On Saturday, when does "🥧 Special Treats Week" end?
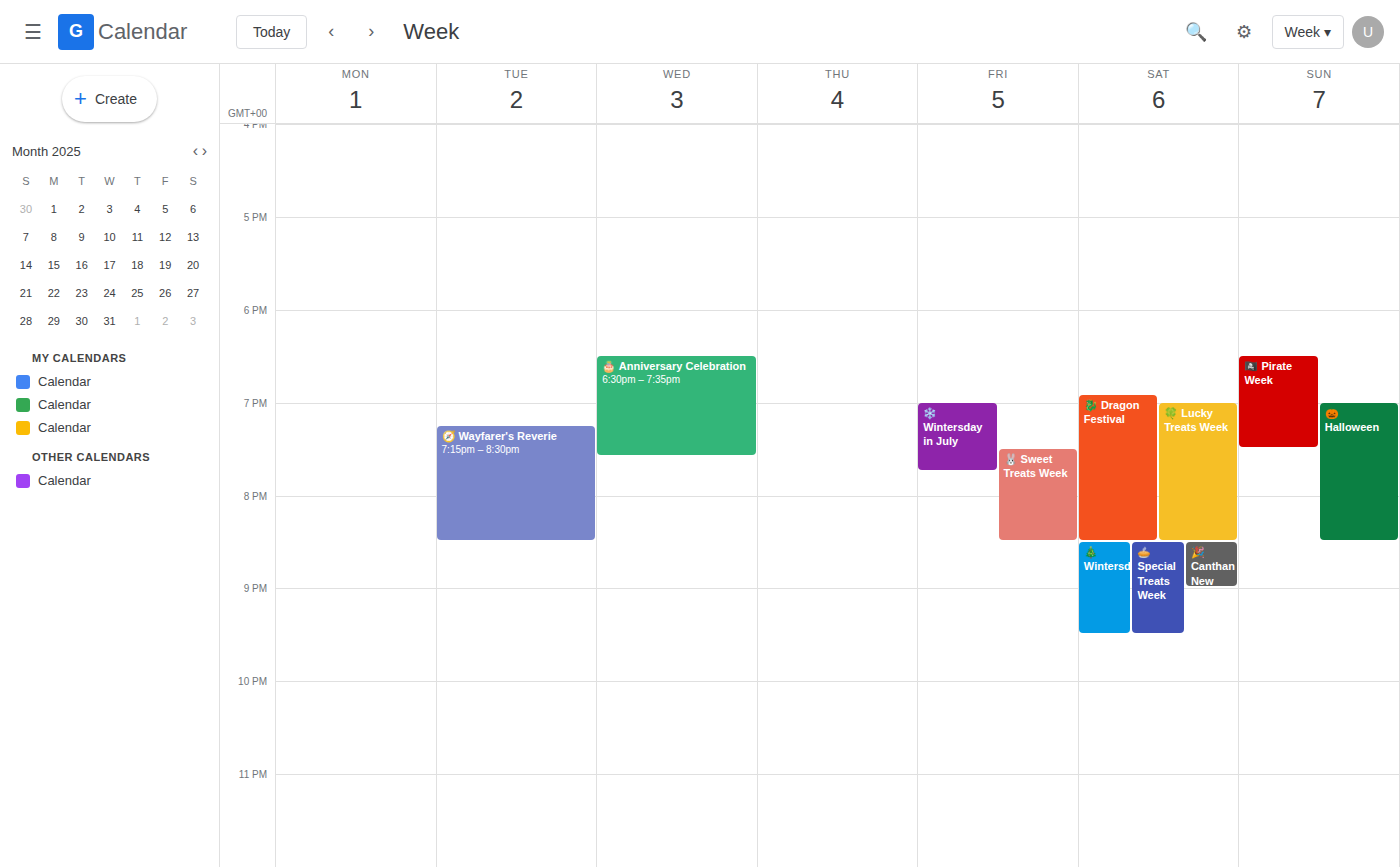
9:30 PM